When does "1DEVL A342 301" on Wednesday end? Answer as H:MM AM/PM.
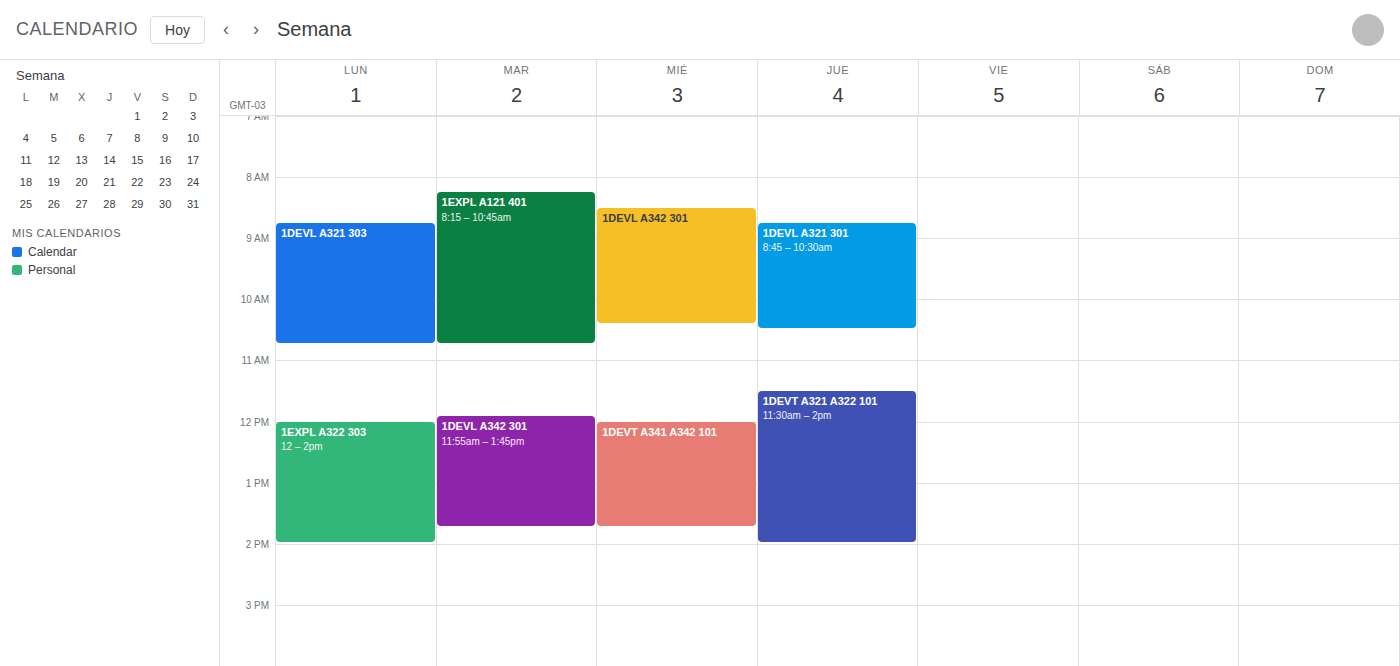
10:25 AM